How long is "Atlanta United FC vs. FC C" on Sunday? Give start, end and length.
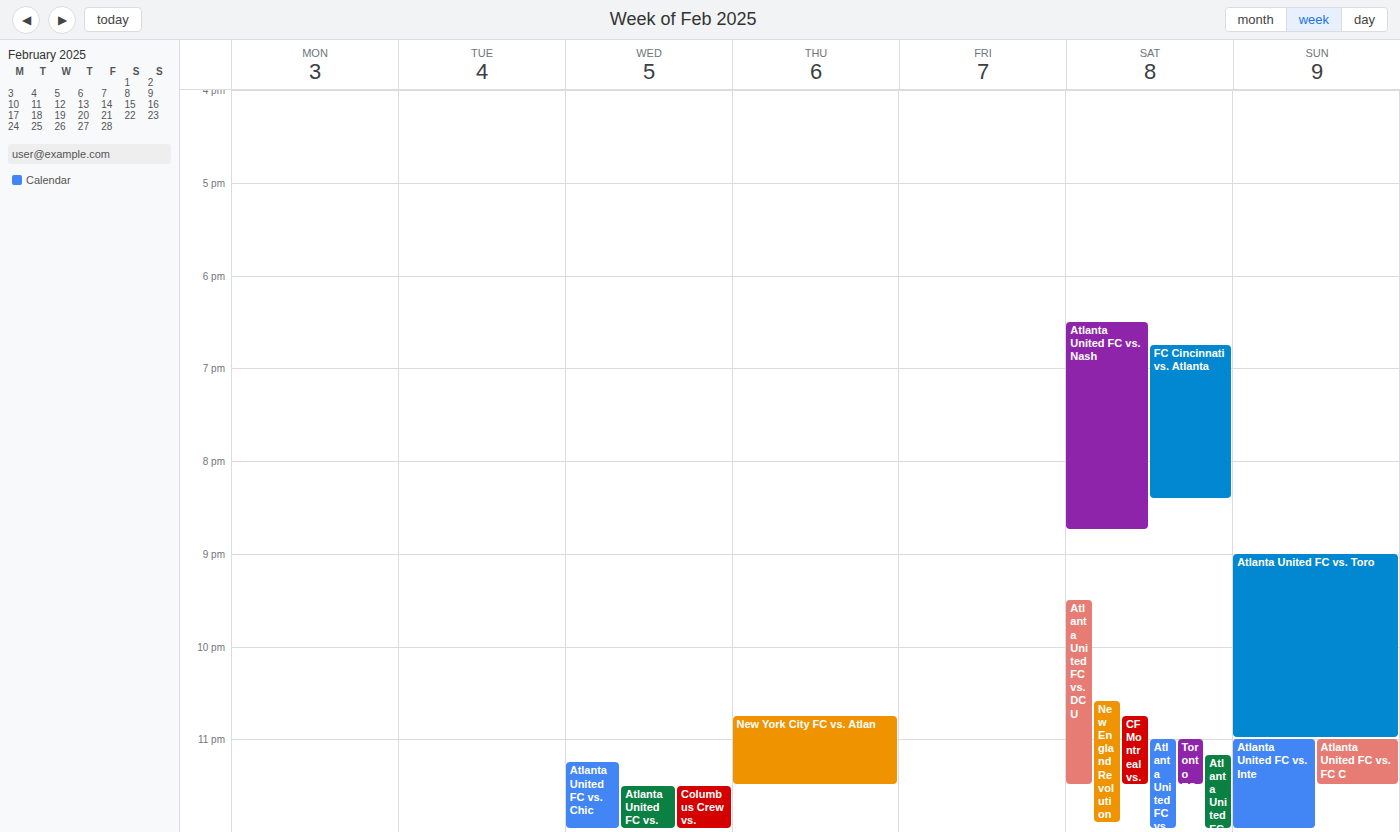
11:00 PM to 11:30 PM, 30 minutes